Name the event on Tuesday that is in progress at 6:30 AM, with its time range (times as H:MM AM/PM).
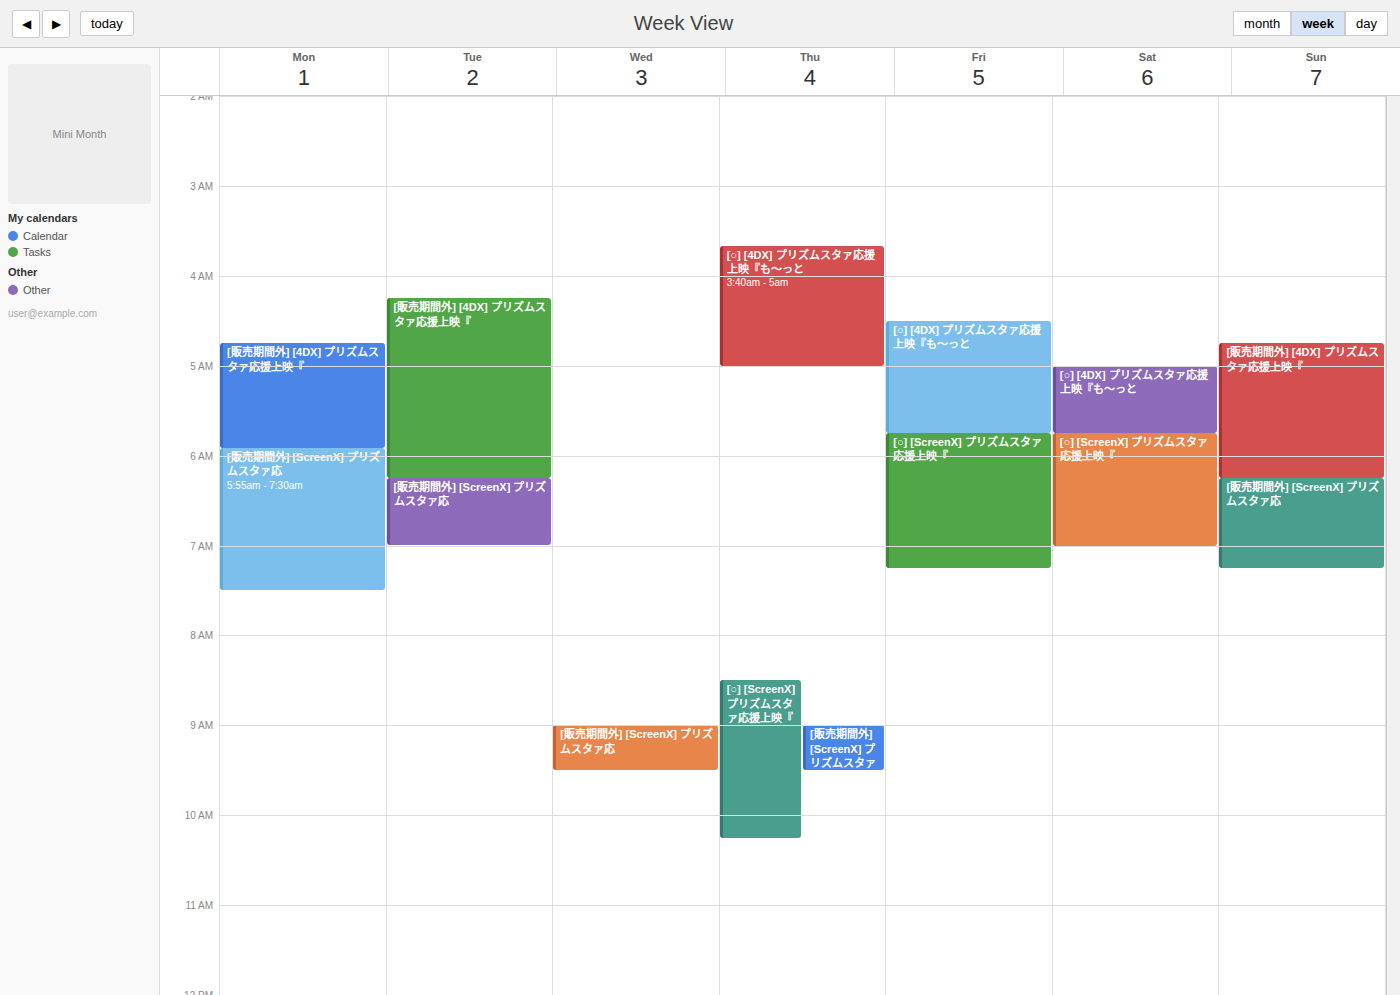
"[販売期間外] [ScreenX] プリズムスタァ応", 6:15 AM to 7:00 AM